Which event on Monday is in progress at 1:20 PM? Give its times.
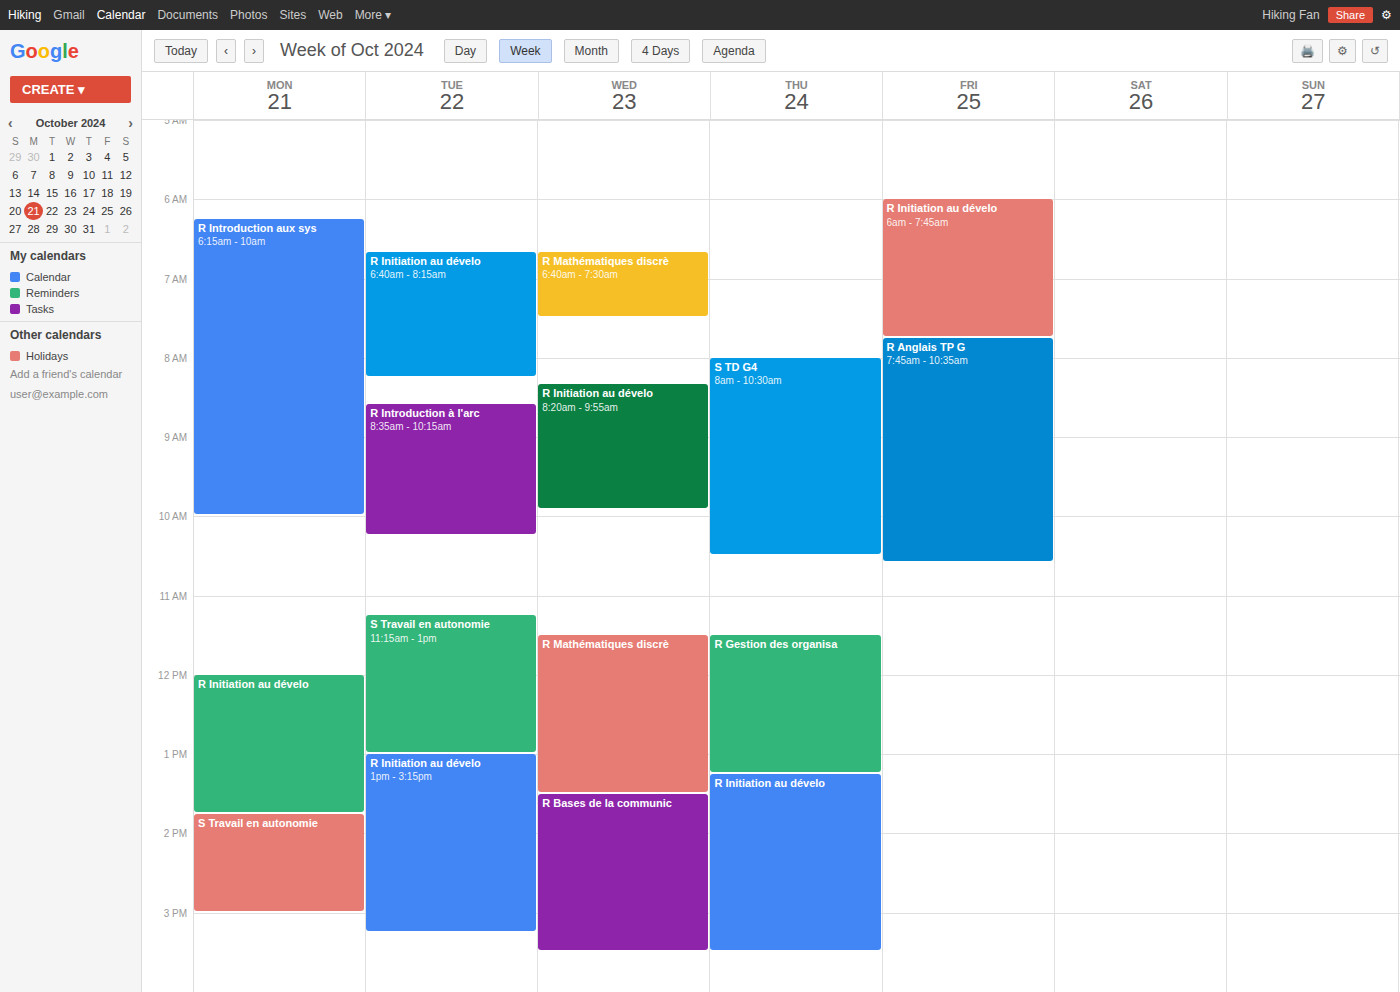
"R Initiation au dévelo", 12:00 PM to 1:45 PM